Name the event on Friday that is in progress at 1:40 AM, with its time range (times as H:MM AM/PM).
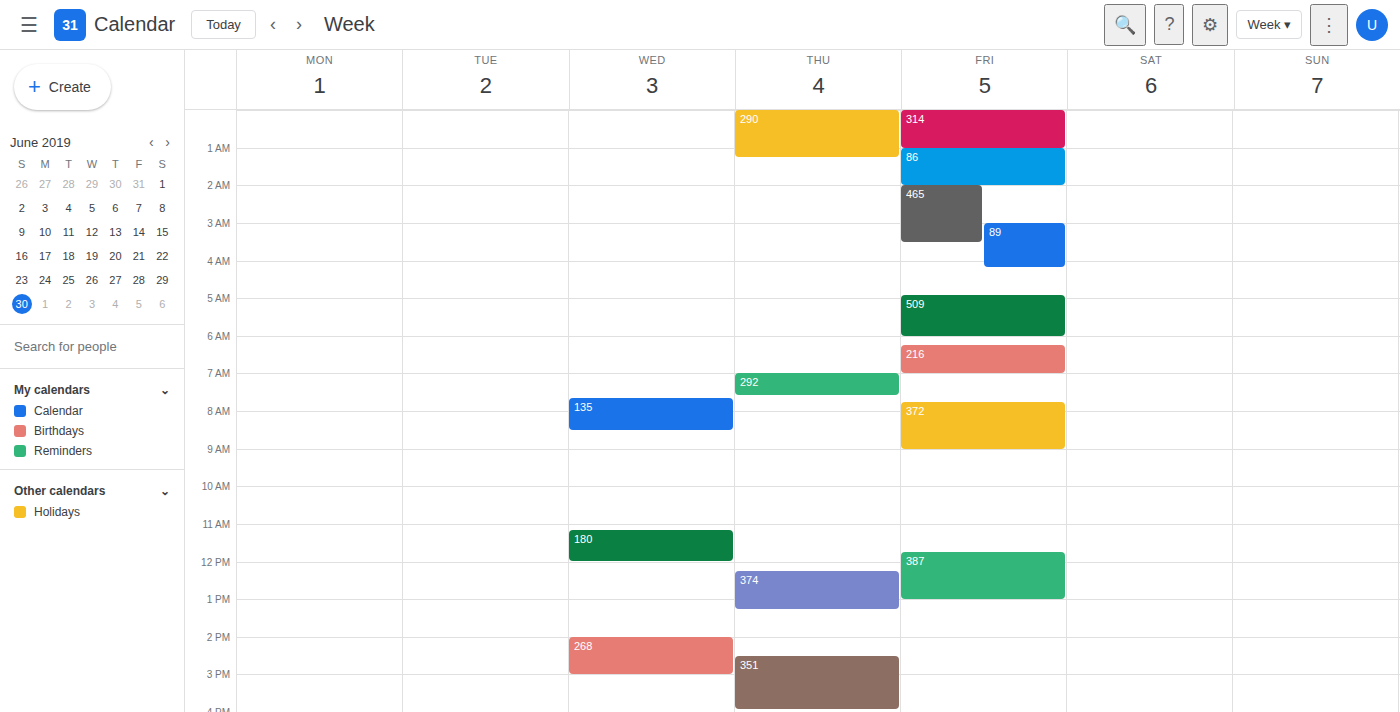
"86", 1:00 AM to 2:00 AM